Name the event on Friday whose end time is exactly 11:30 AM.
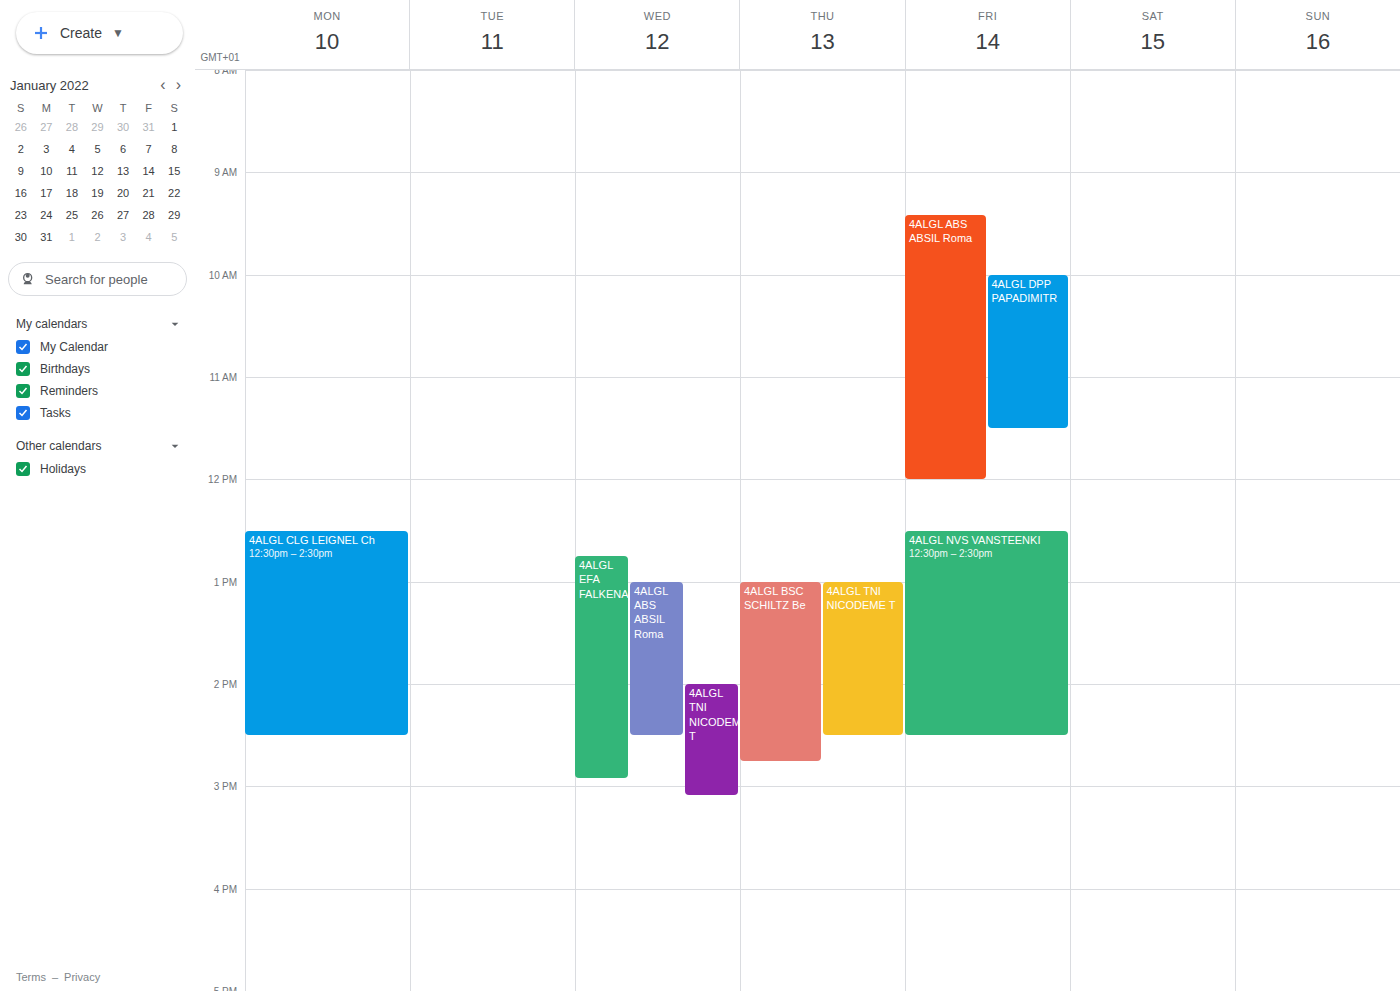
"4ALGL DPP PAPADIMITR"